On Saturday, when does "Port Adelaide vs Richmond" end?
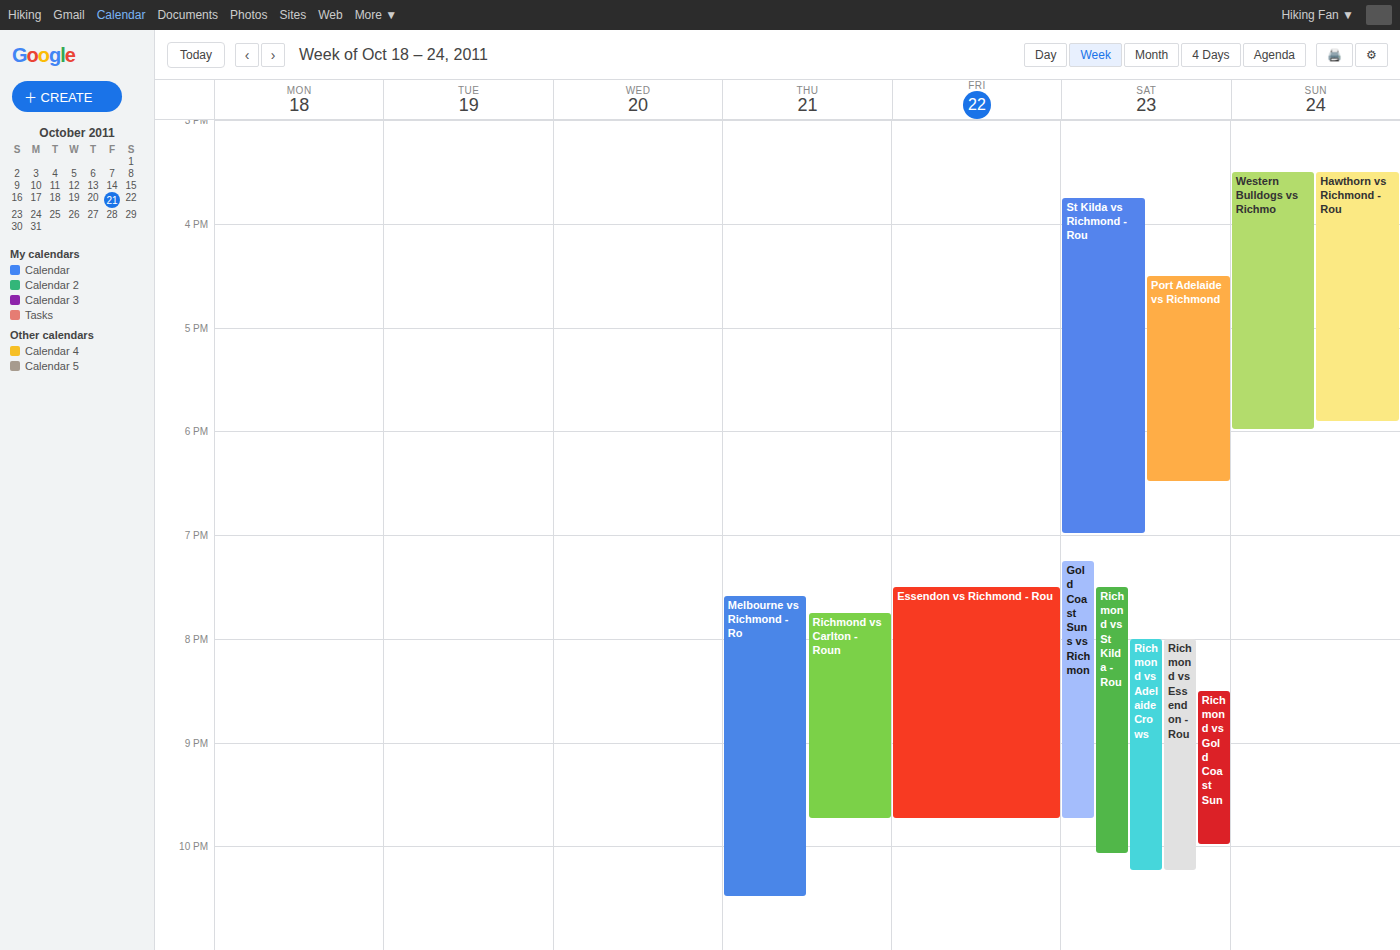
6:30 PM